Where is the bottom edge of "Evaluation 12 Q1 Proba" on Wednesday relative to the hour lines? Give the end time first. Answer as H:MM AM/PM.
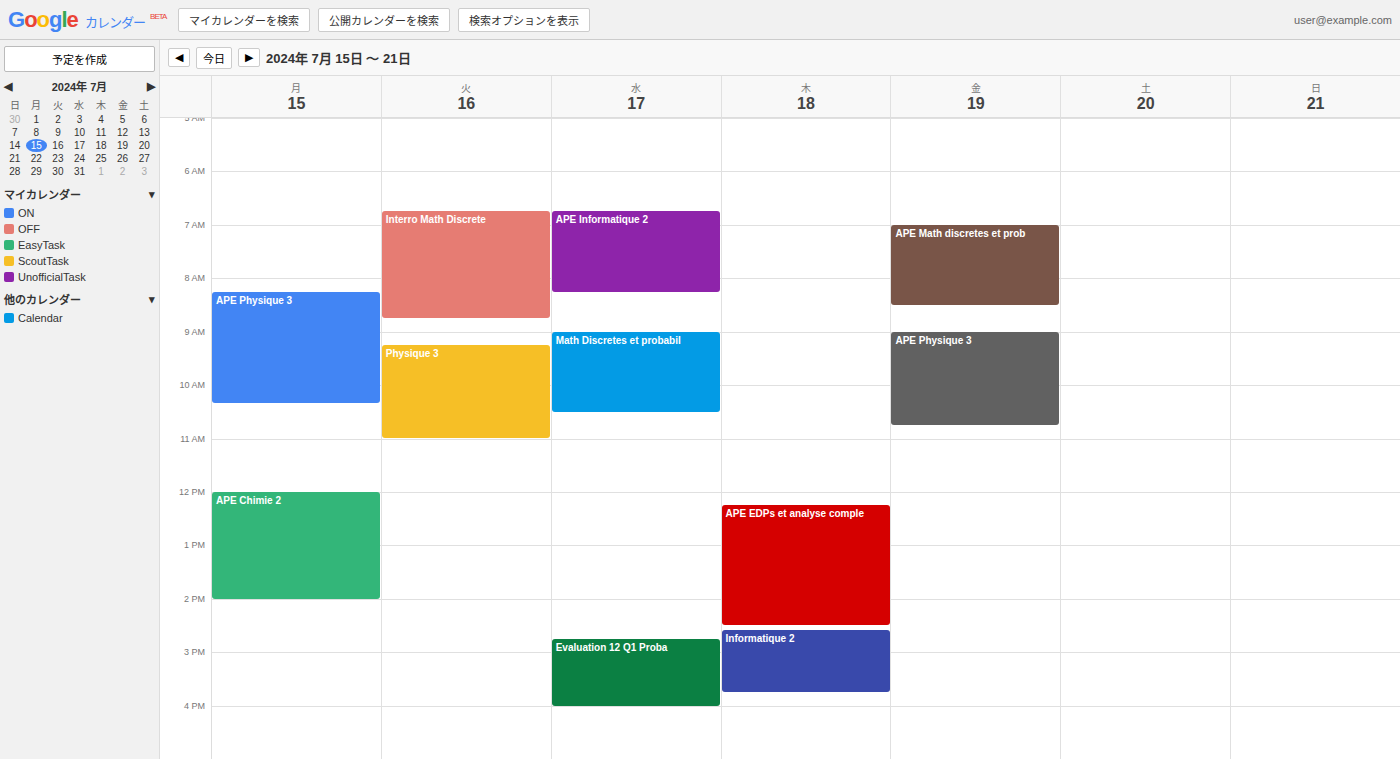
4:00 PM -- exactly on the 4 PM line.